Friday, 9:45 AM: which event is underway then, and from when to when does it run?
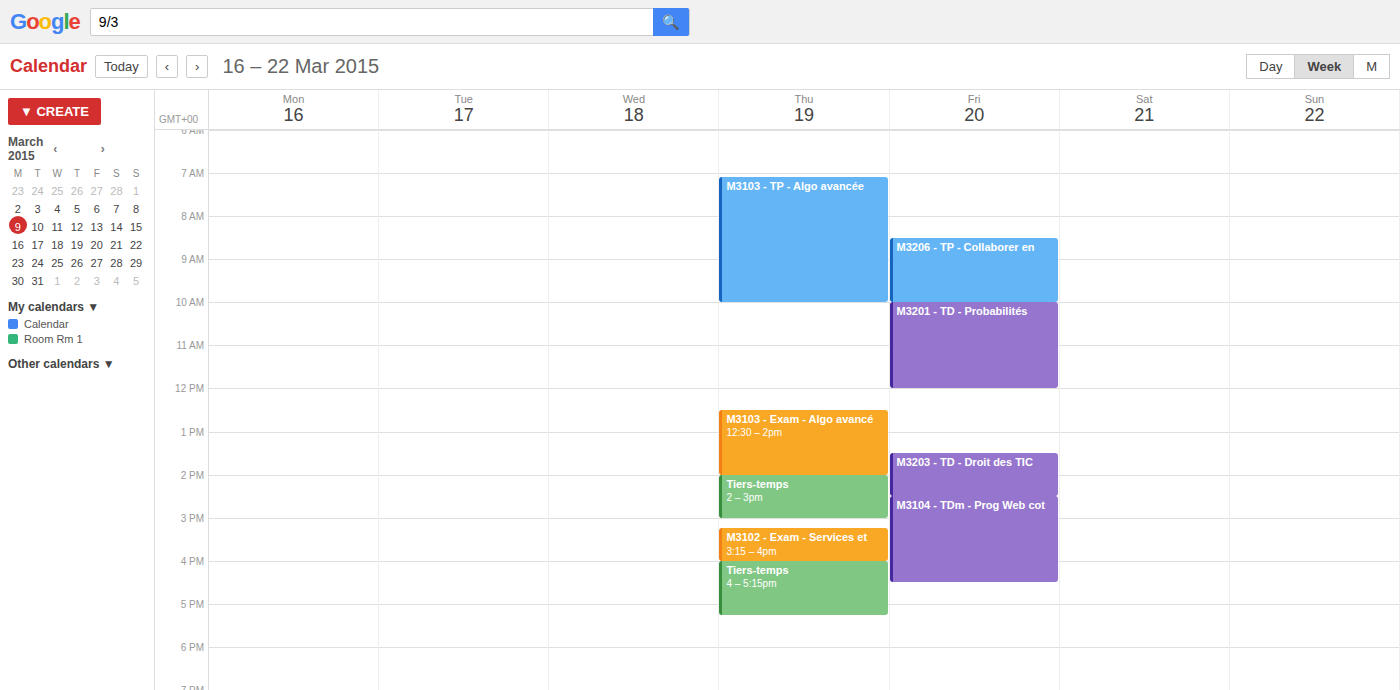
"M3206 - TP - Collaborer en", 8:30 AM to 10:00 AM